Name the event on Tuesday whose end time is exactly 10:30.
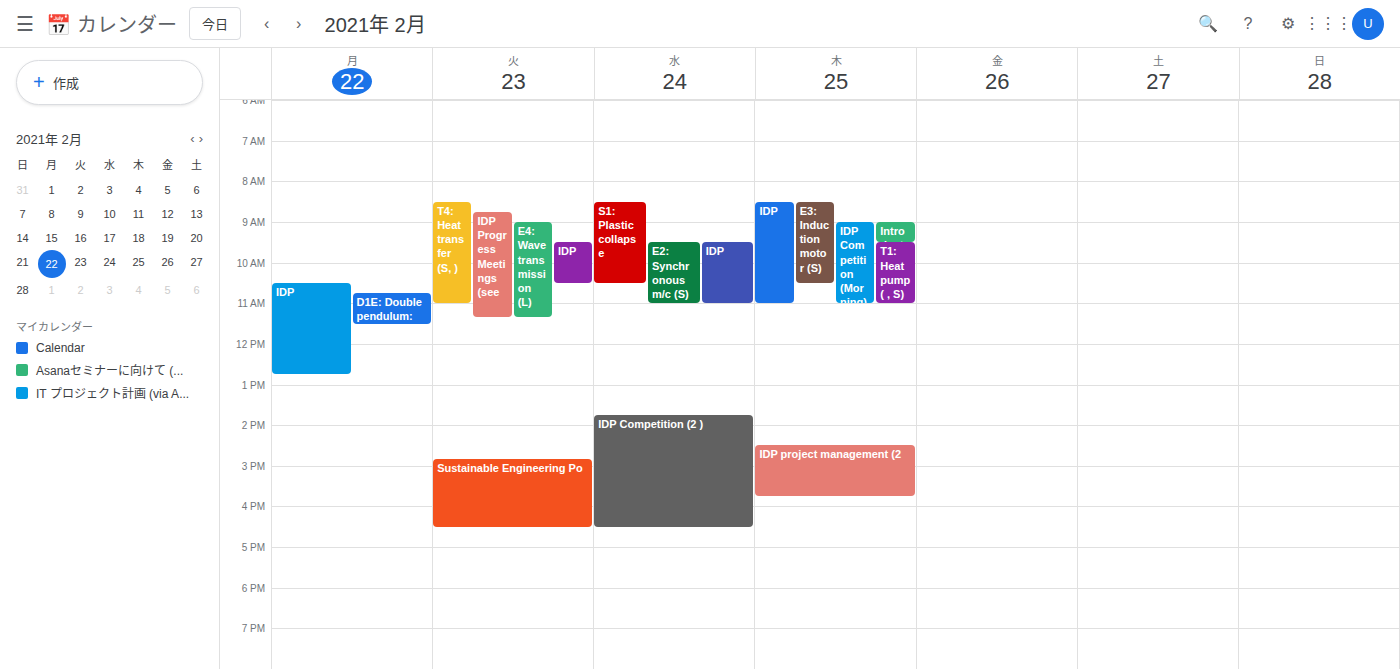
"IDP"